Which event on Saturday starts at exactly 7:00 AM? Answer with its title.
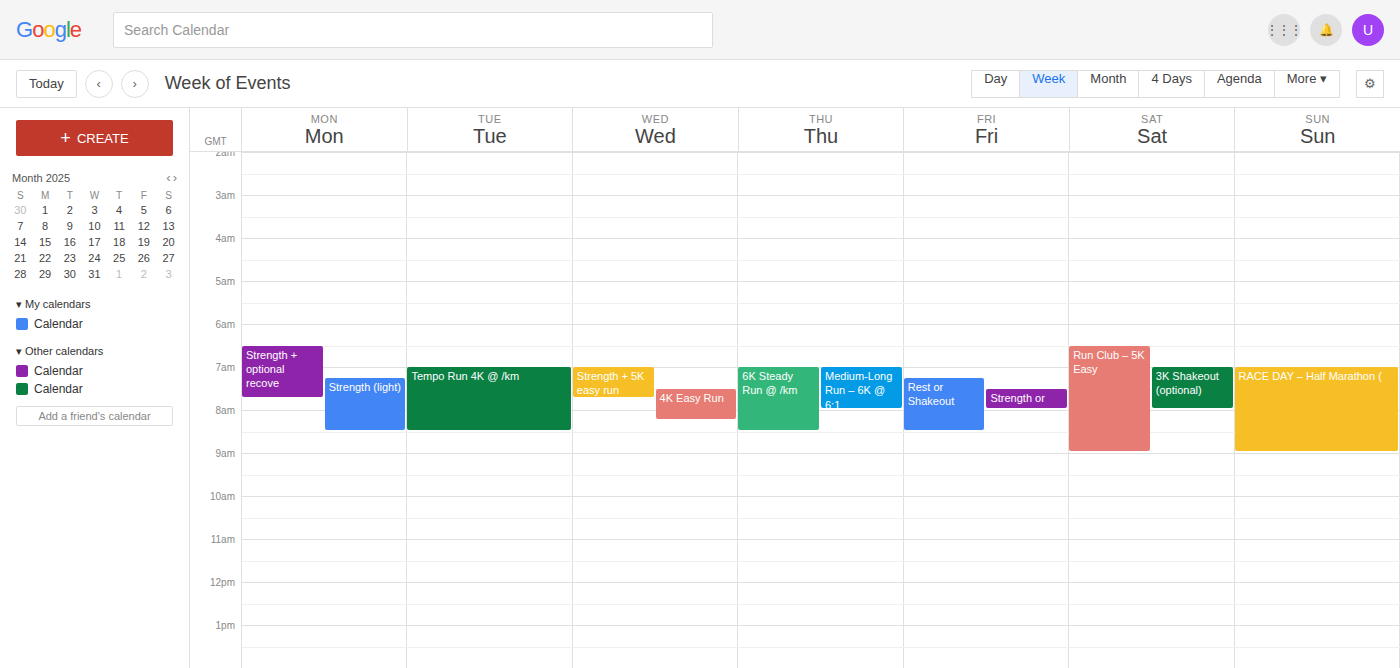
"3K Shakeout (optional)"